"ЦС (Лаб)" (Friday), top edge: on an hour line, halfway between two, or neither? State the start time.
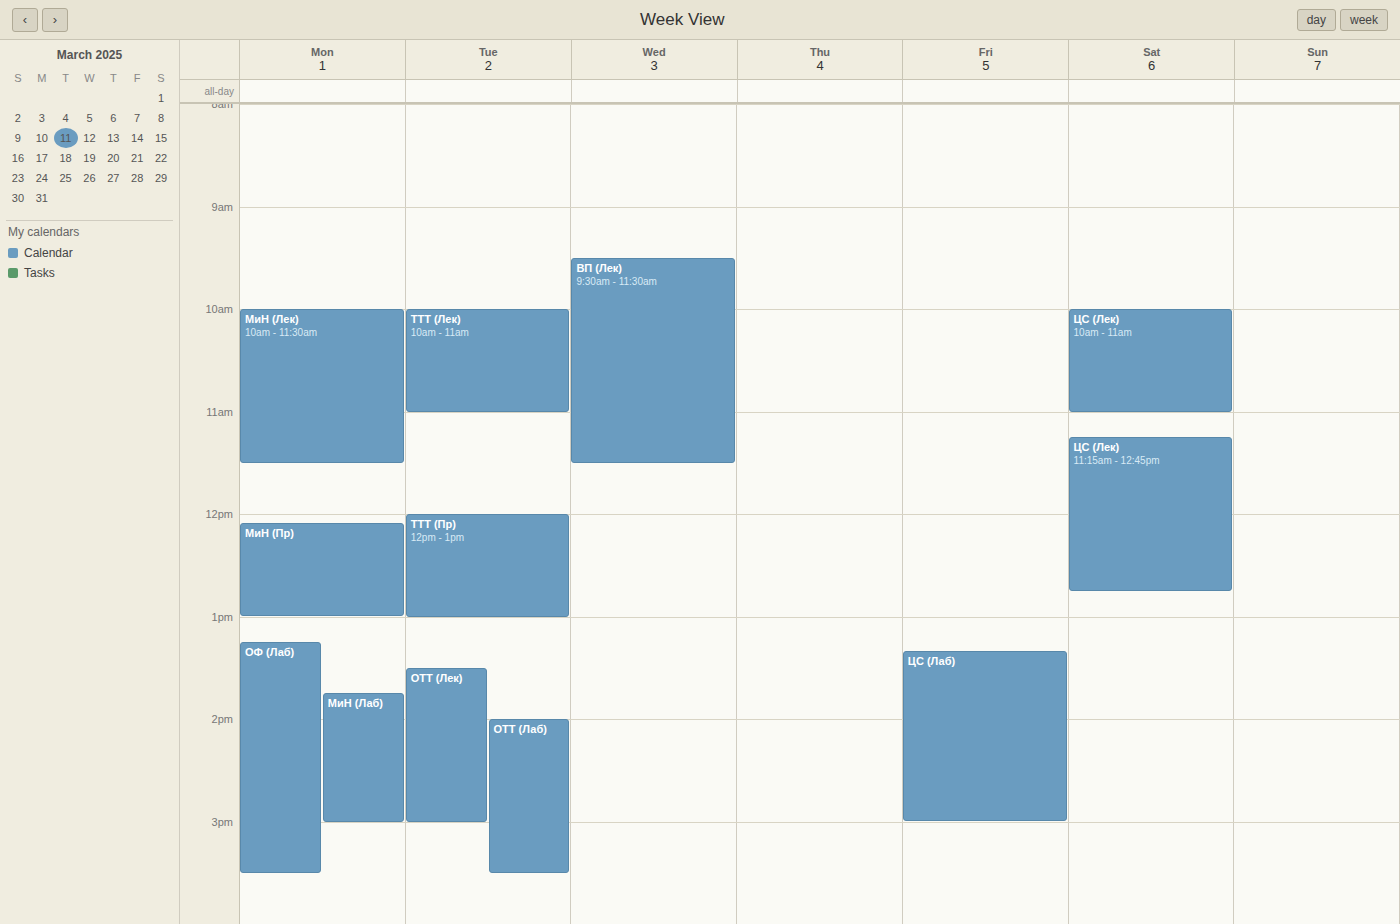
1:20 PM -- neither: 20 minutes below the 1 PM line and 40 minutes above the 2 PM line.